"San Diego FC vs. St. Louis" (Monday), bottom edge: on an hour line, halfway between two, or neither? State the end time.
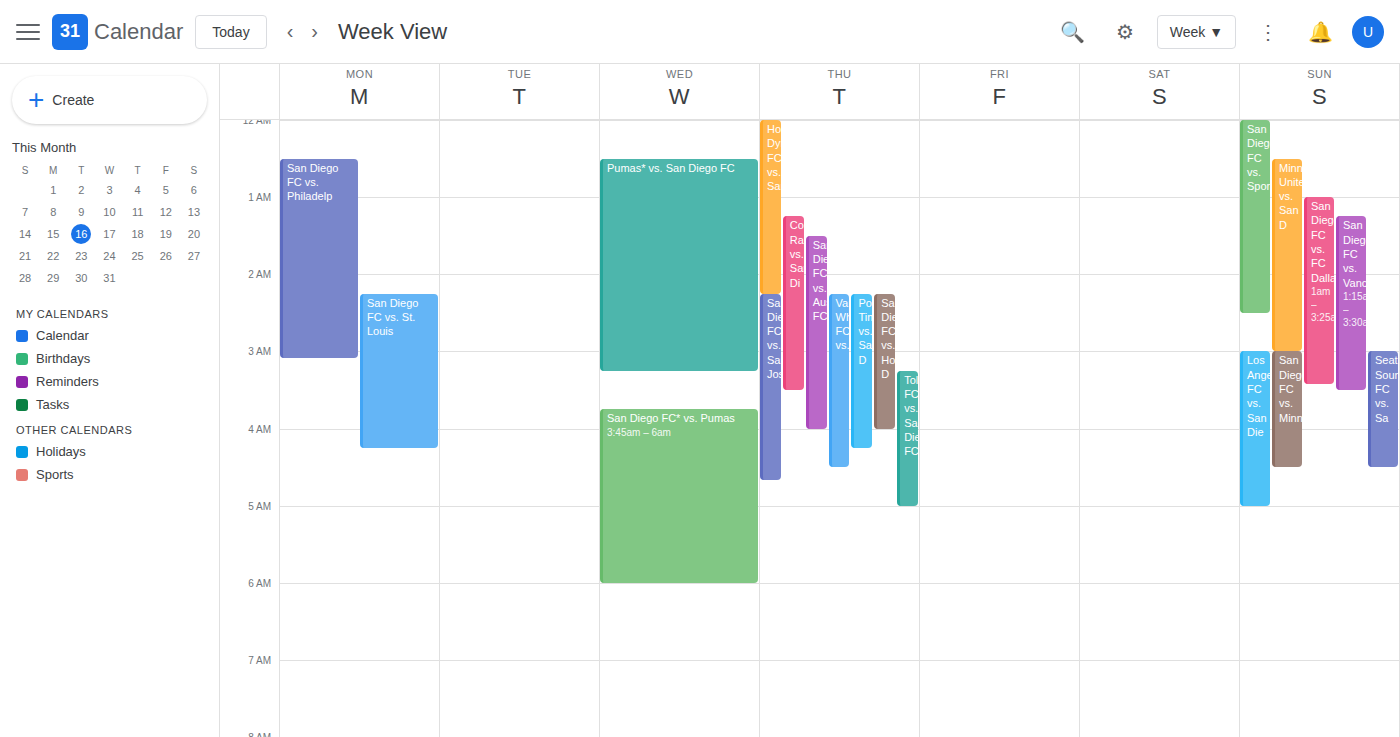
4:15 AM -- neither: a quarter of the way from the 4 AM line to the 5 AM line.